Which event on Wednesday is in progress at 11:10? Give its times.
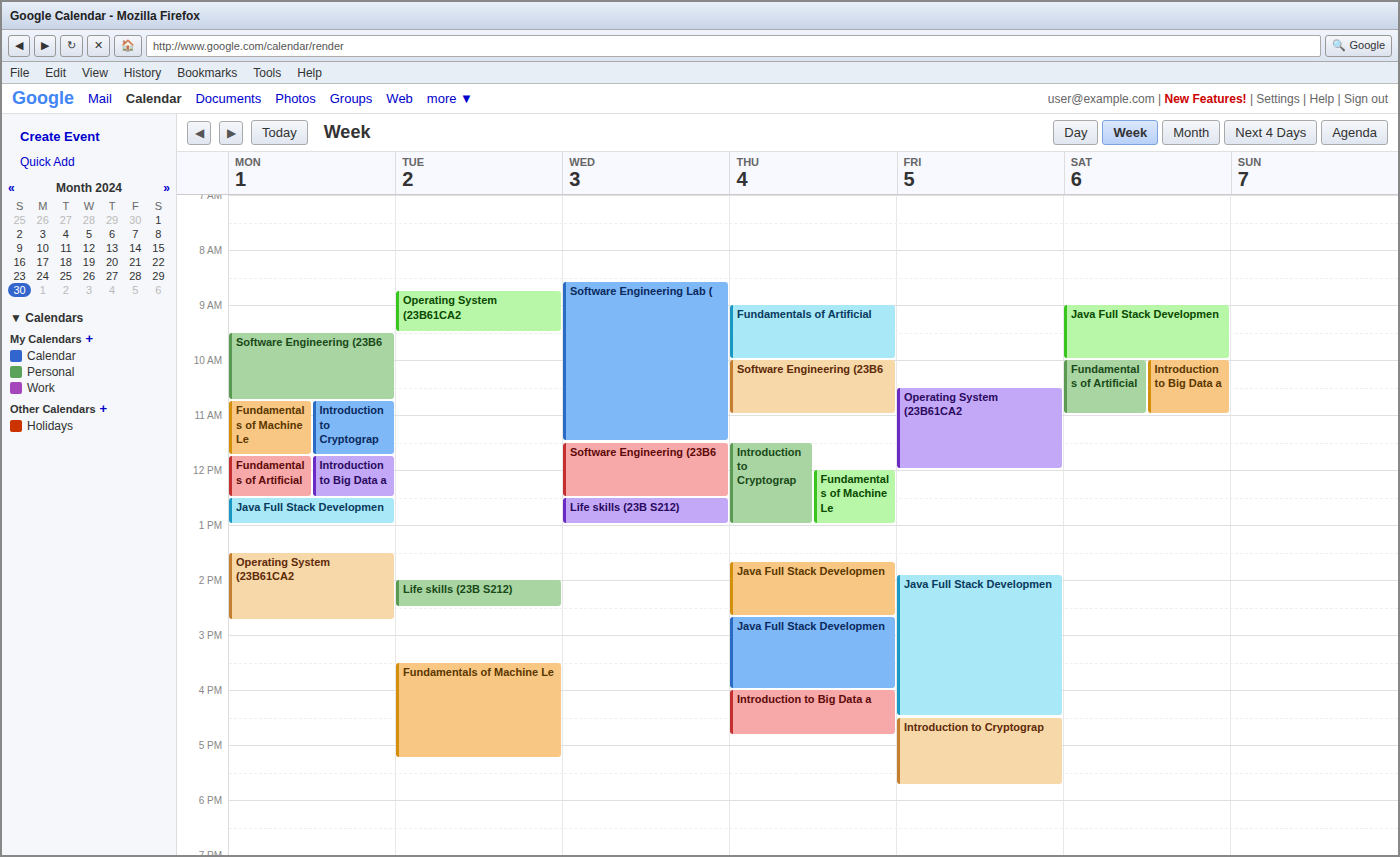
"Software Engineering Lab (", 08:35 to 11:30